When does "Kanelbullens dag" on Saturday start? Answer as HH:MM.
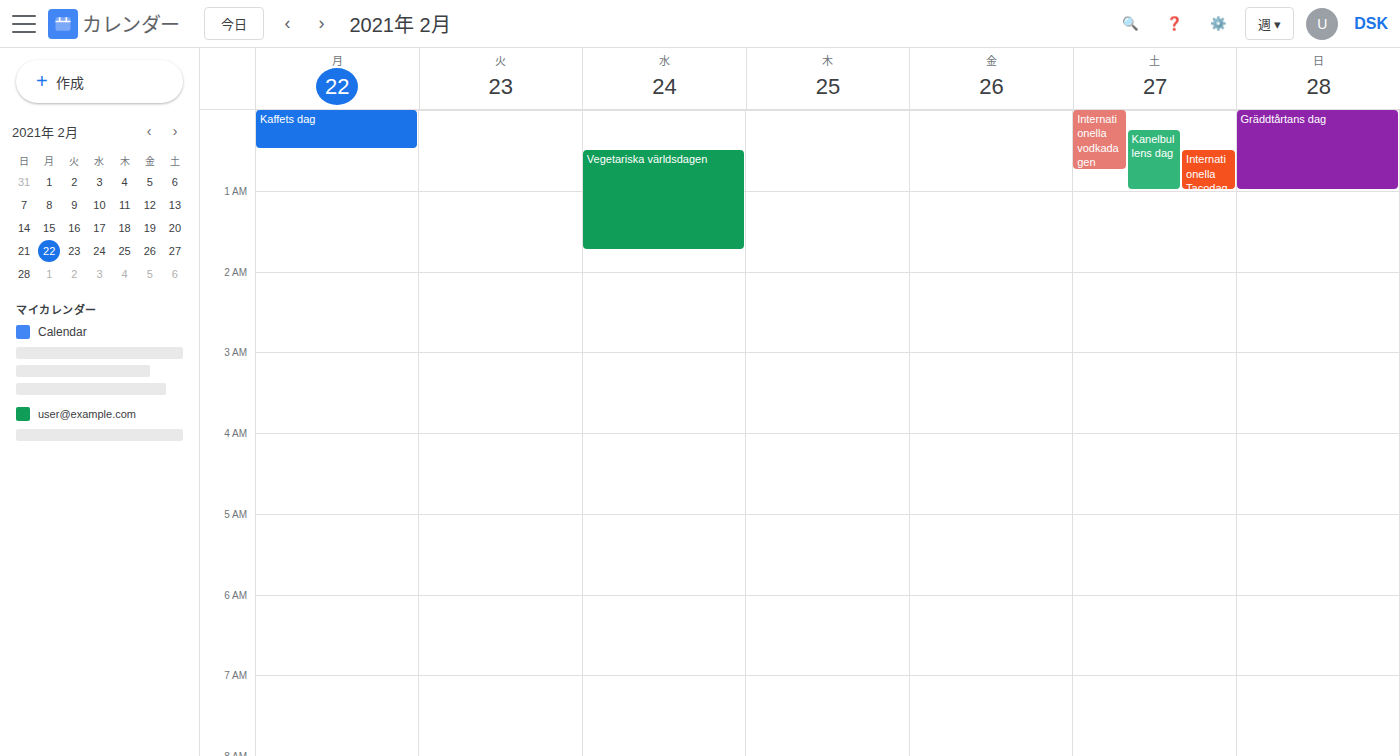
00:15